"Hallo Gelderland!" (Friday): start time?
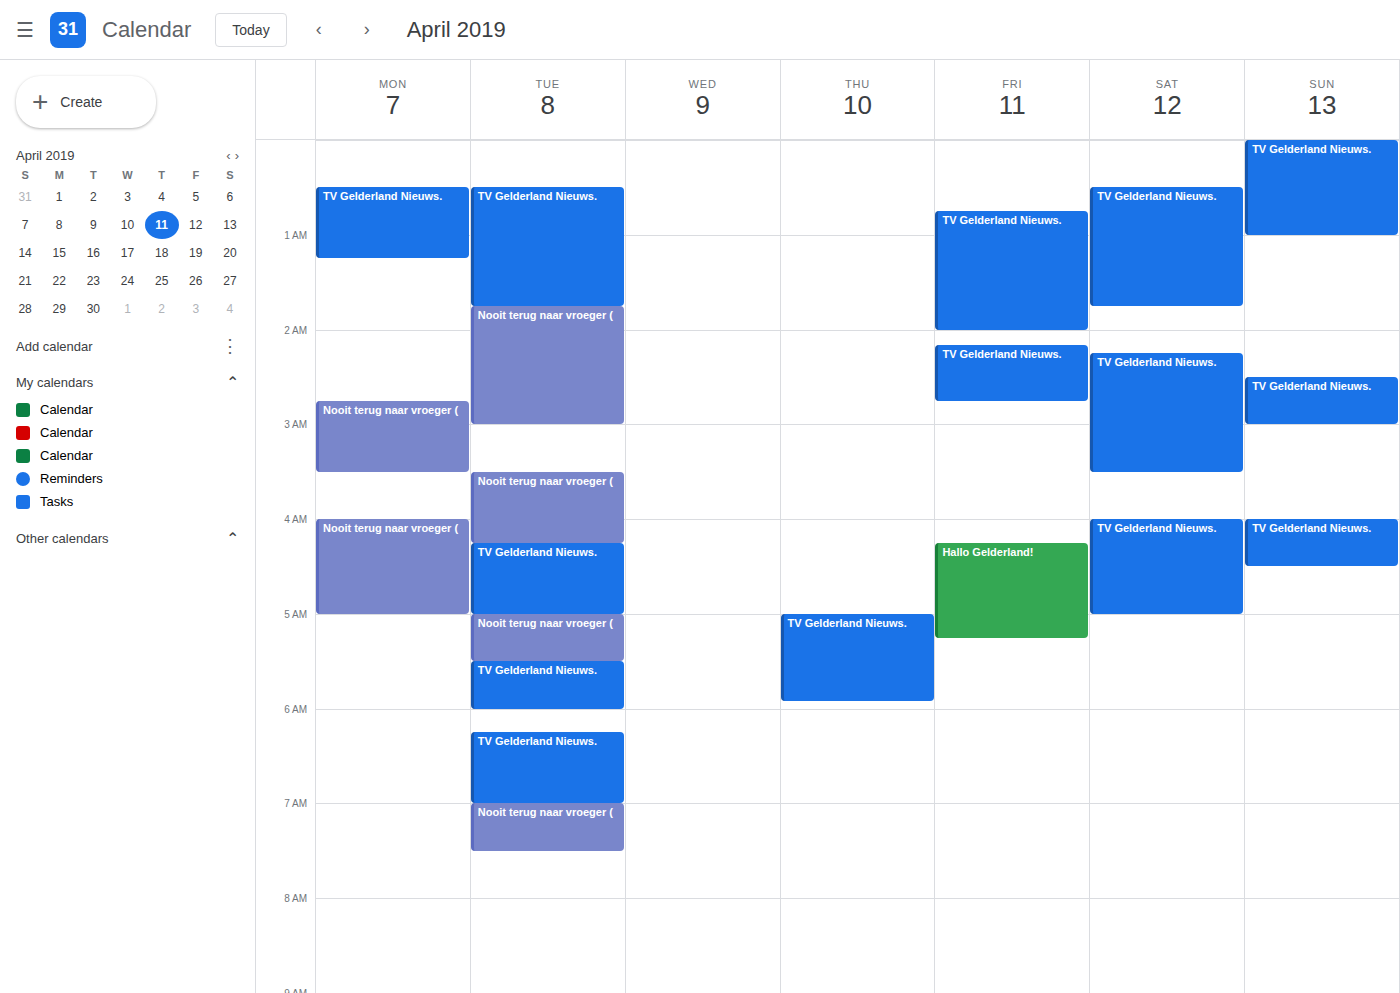
4:15 AM